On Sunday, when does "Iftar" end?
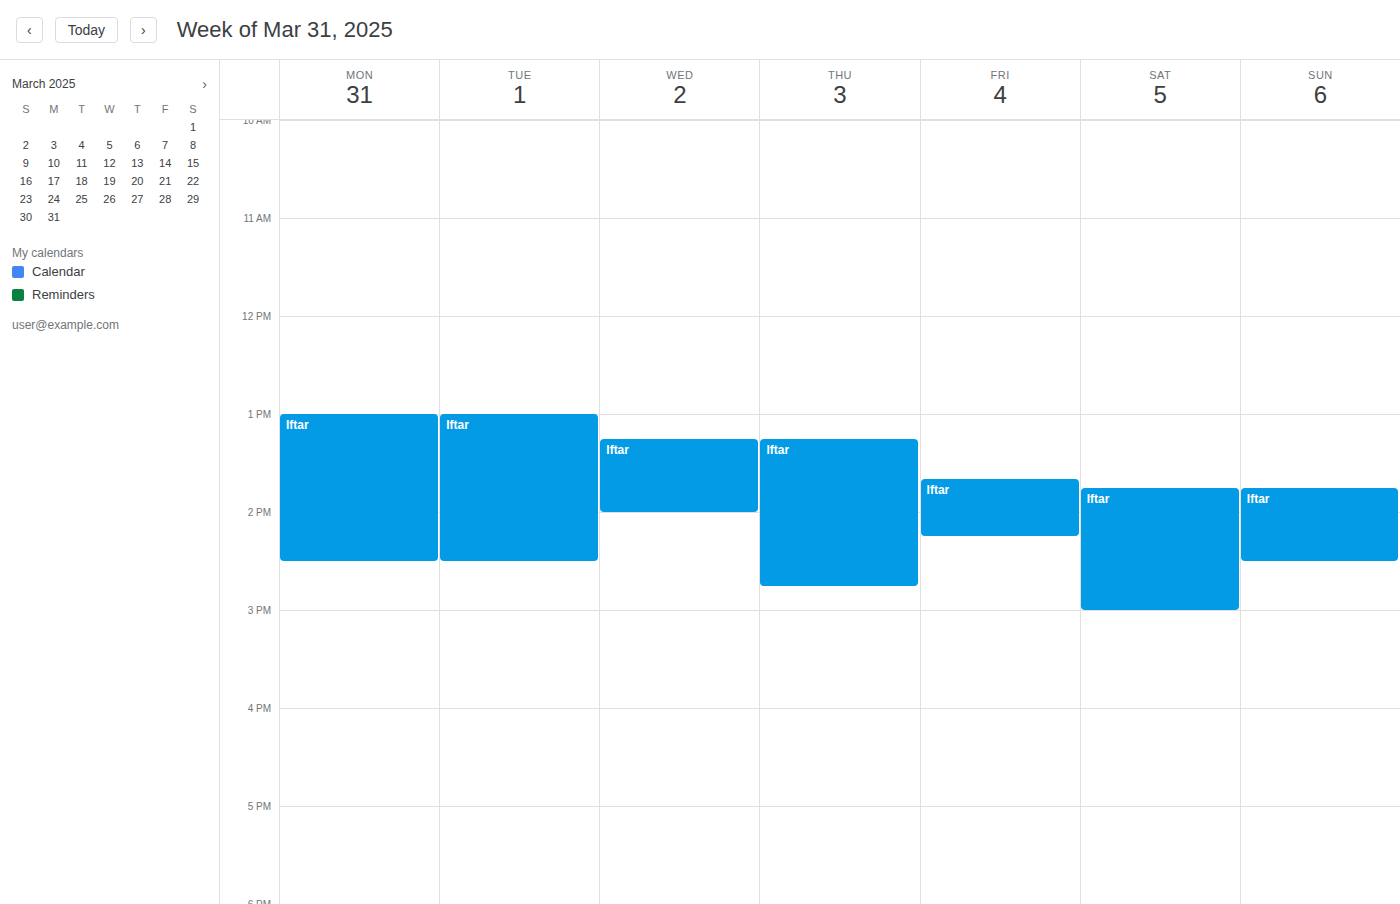
2:30 PM